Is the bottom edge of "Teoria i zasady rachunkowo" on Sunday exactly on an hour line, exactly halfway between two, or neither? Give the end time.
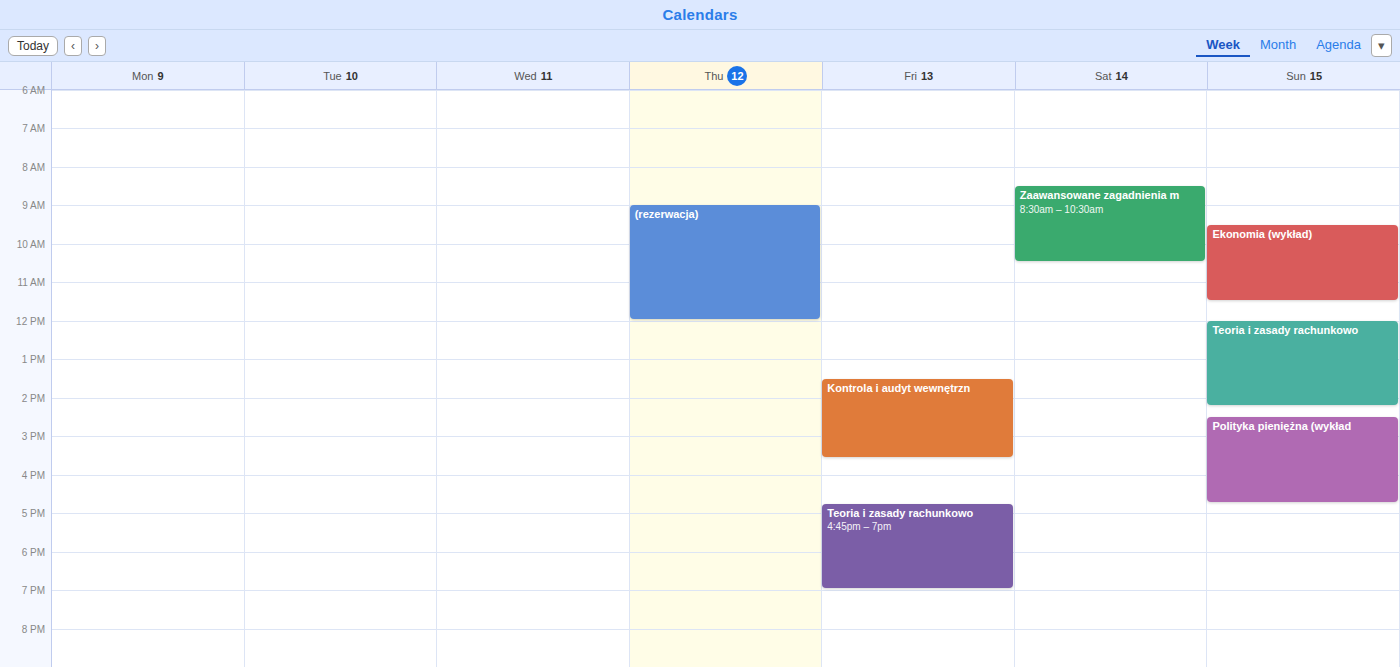
14:15 -- neither: a quarter of the way from the 14:00 line to the 15:00 line.